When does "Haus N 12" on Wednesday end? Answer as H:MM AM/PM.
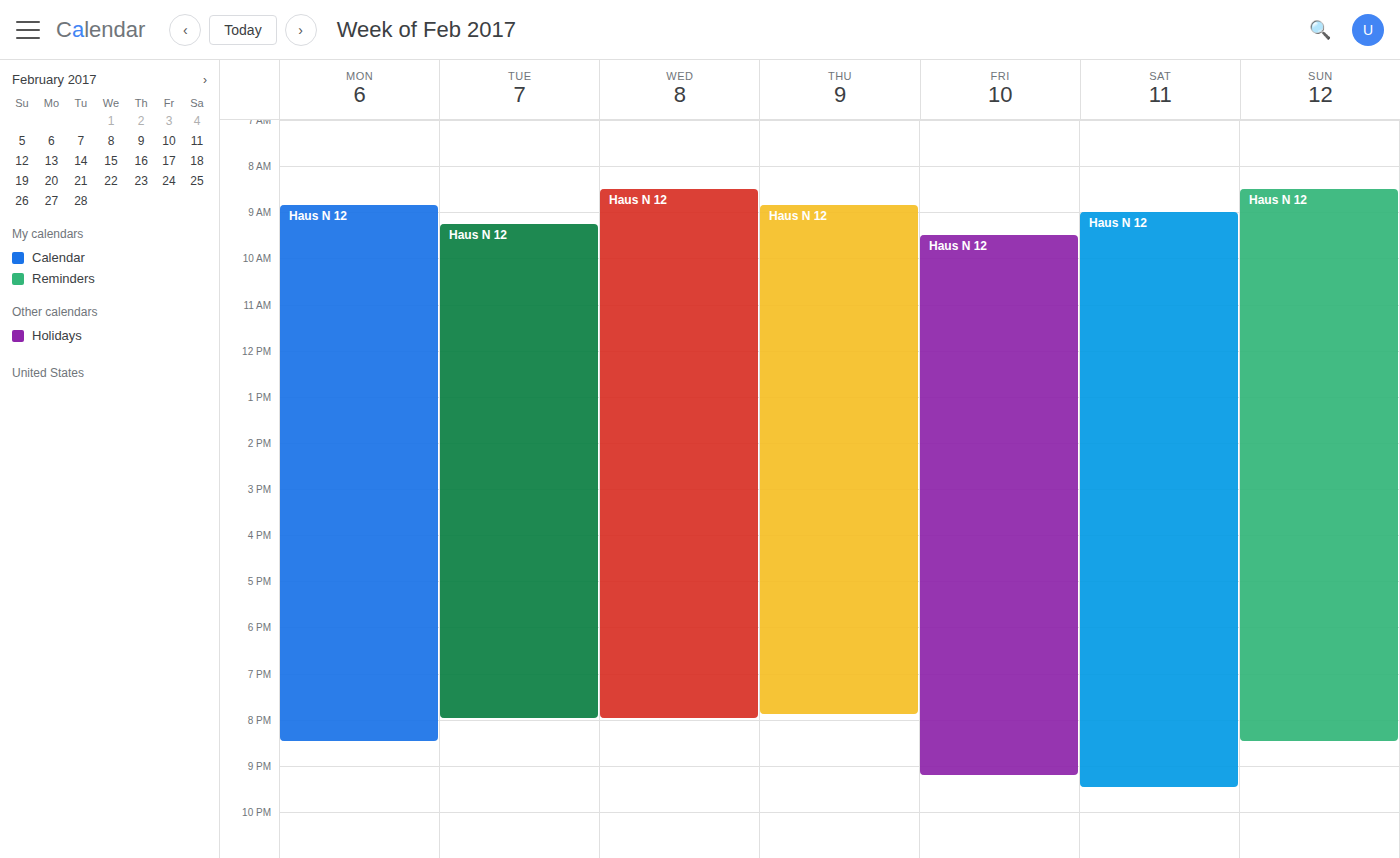
8:00 PM